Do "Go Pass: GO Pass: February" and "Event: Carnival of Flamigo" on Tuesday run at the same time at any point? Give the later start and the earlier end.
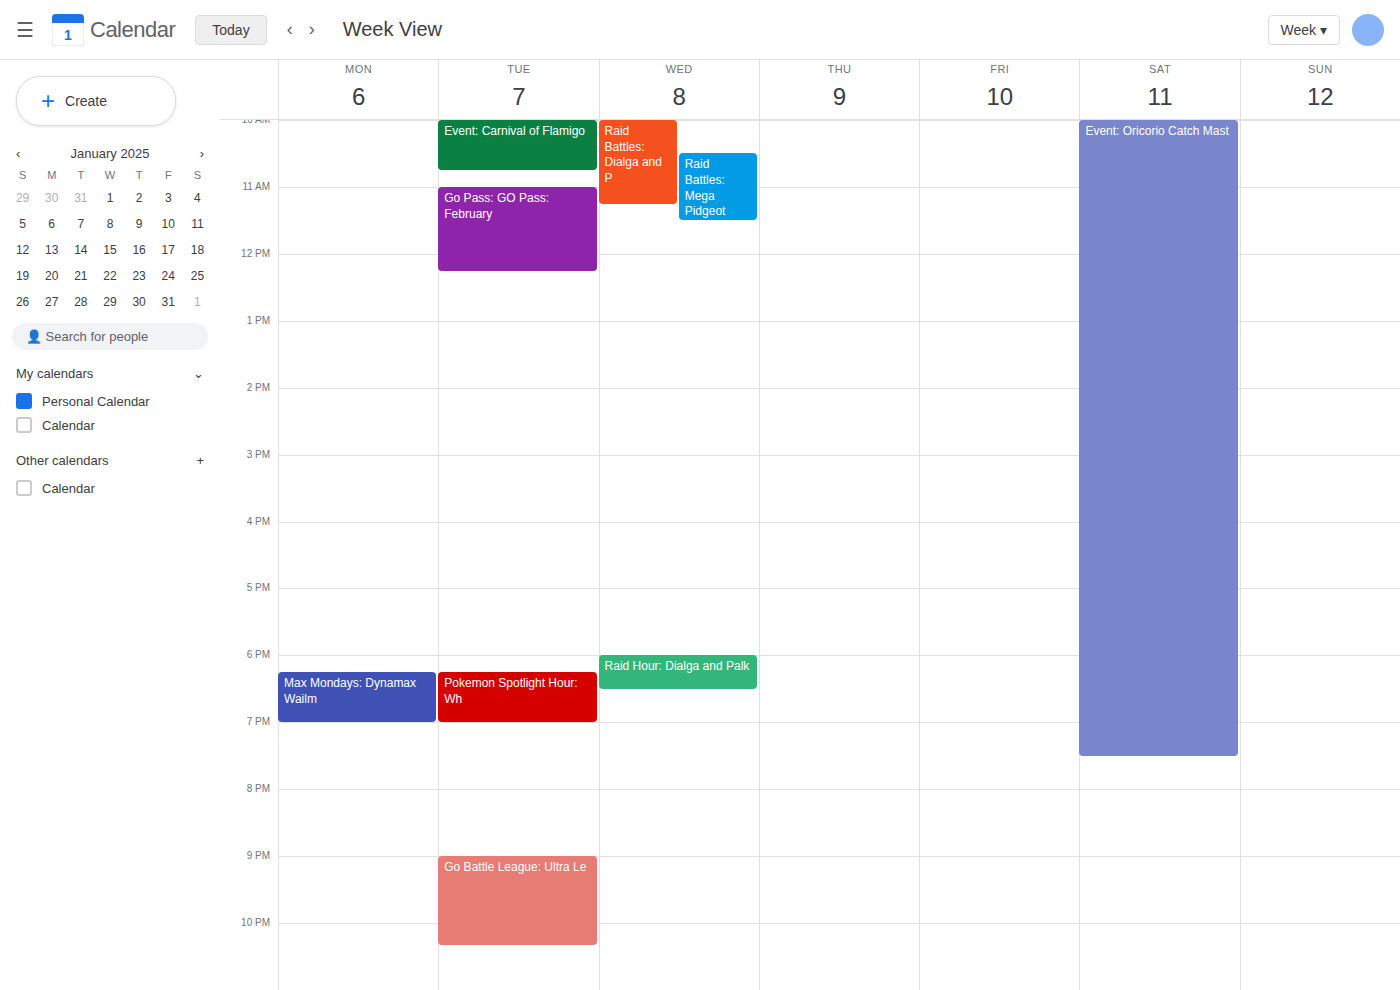
"Event: Carnival of Flamigo" ends at 10:45 AM and "Go Pass: GO Pass: February" starts at 11:00 AM -- no overlap.